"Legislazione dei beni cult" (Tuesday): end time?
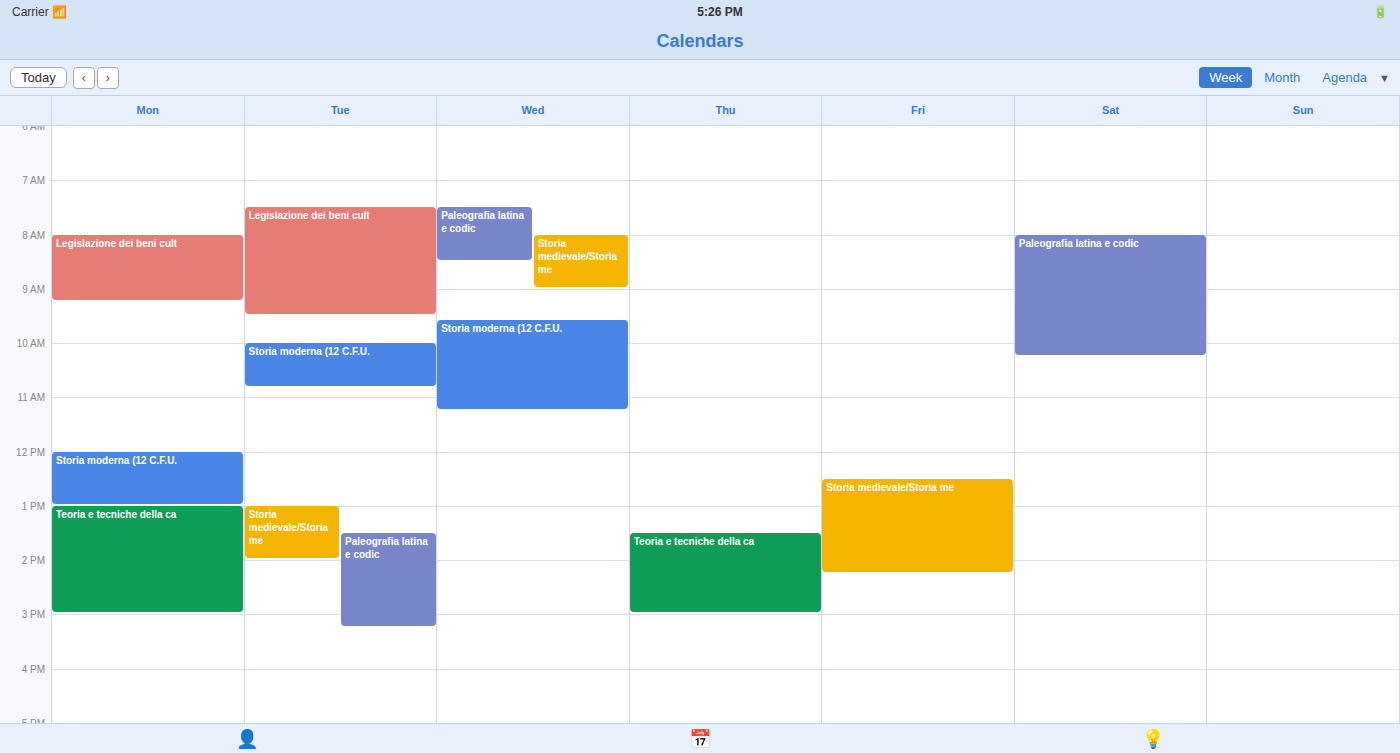
9:30 AM